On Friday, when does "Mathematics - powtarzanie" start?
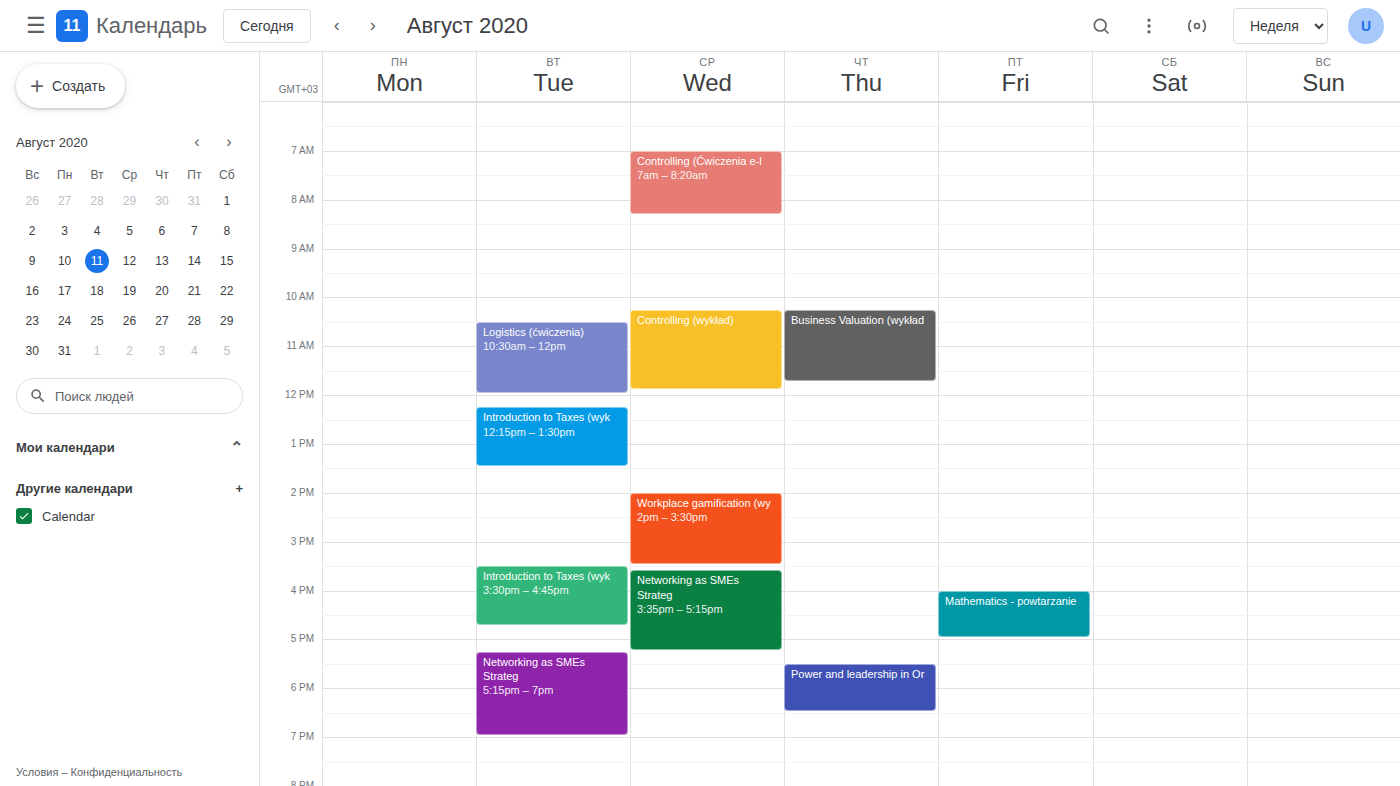
16:00